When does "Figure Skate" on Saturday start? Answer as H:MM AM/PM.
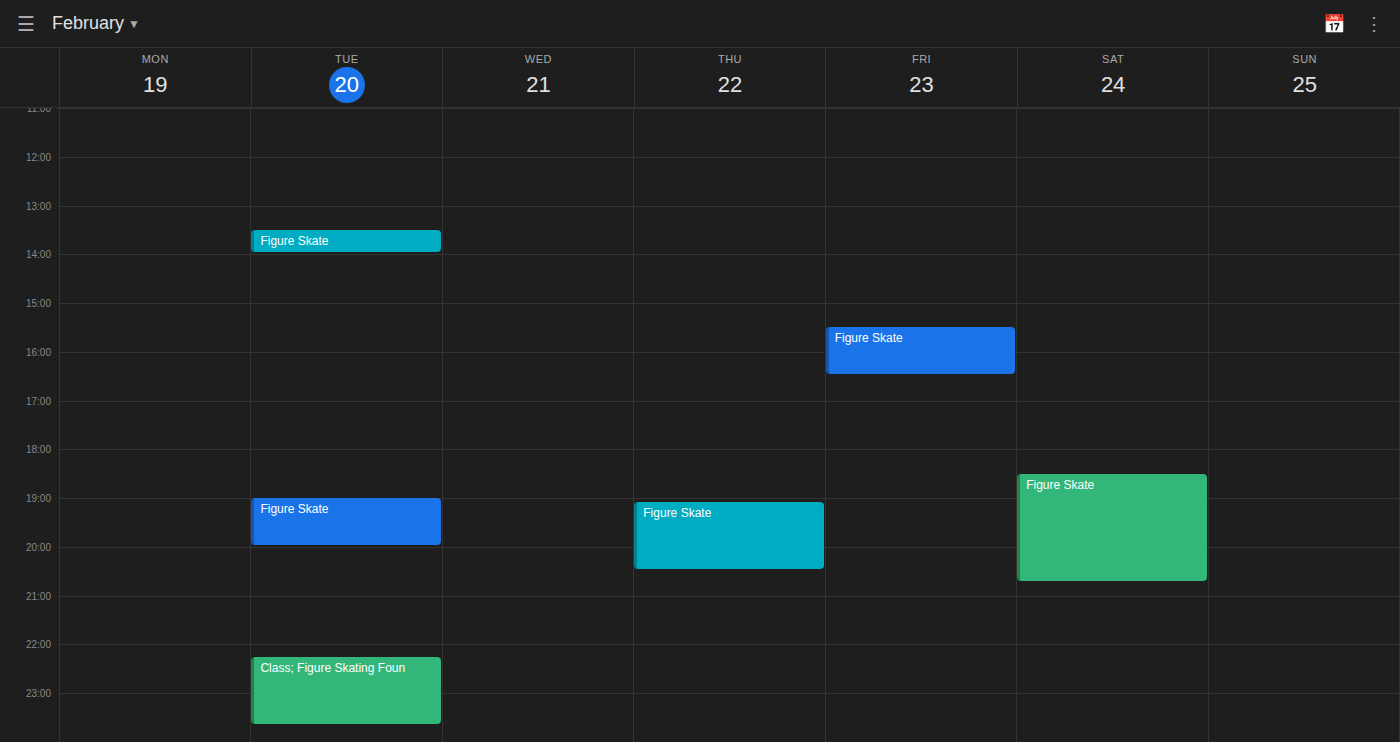
6:30 PM